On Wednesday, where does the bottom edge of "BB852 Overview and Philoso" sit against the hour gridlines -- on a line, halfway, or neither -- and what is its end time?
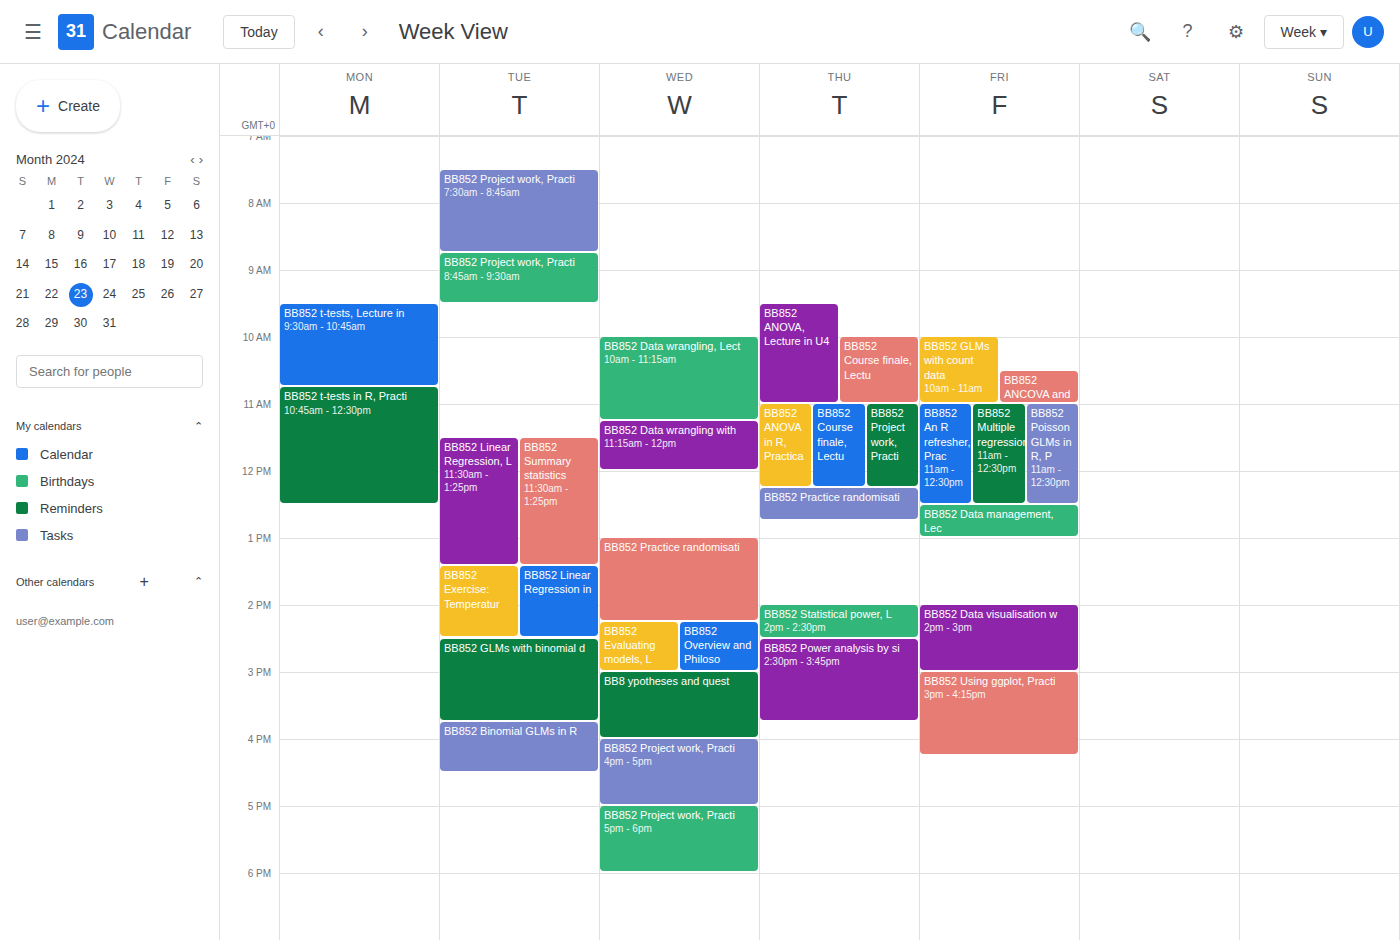
3:00 PM -- exactly on the 3 PM line.